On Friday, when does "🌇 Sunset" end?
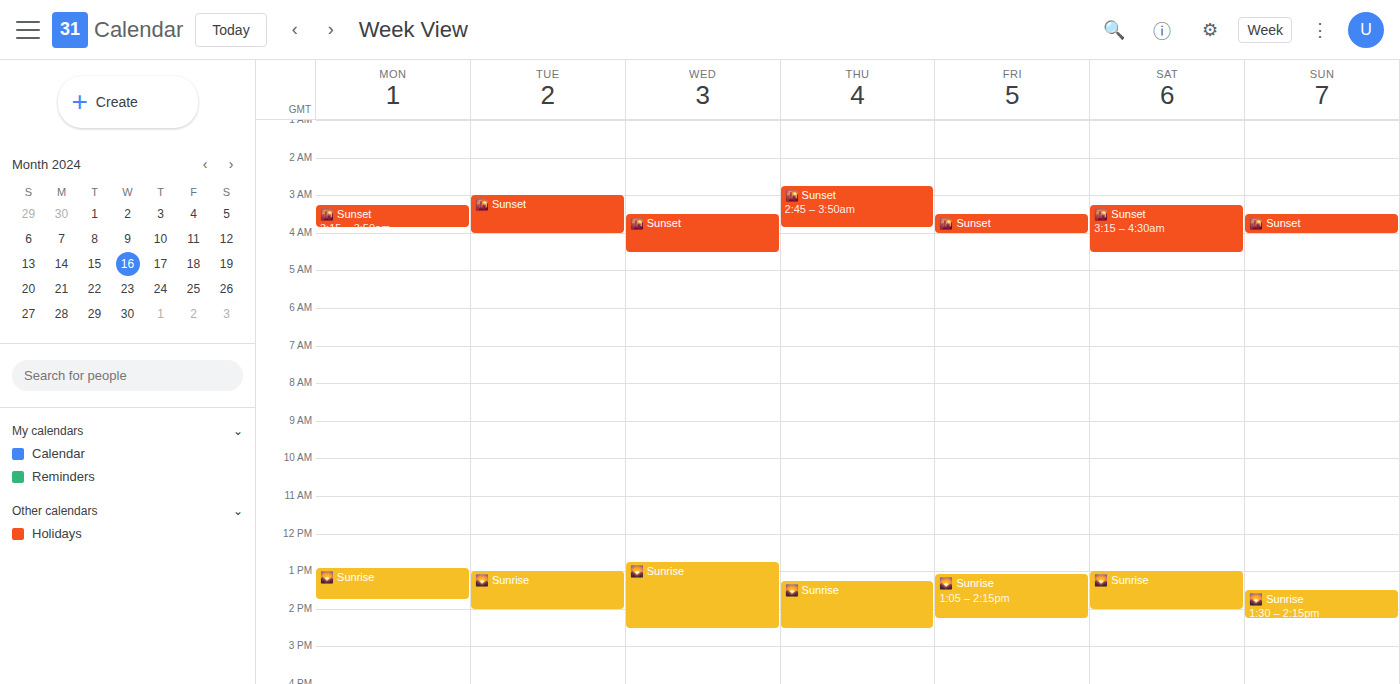
4:00 AM